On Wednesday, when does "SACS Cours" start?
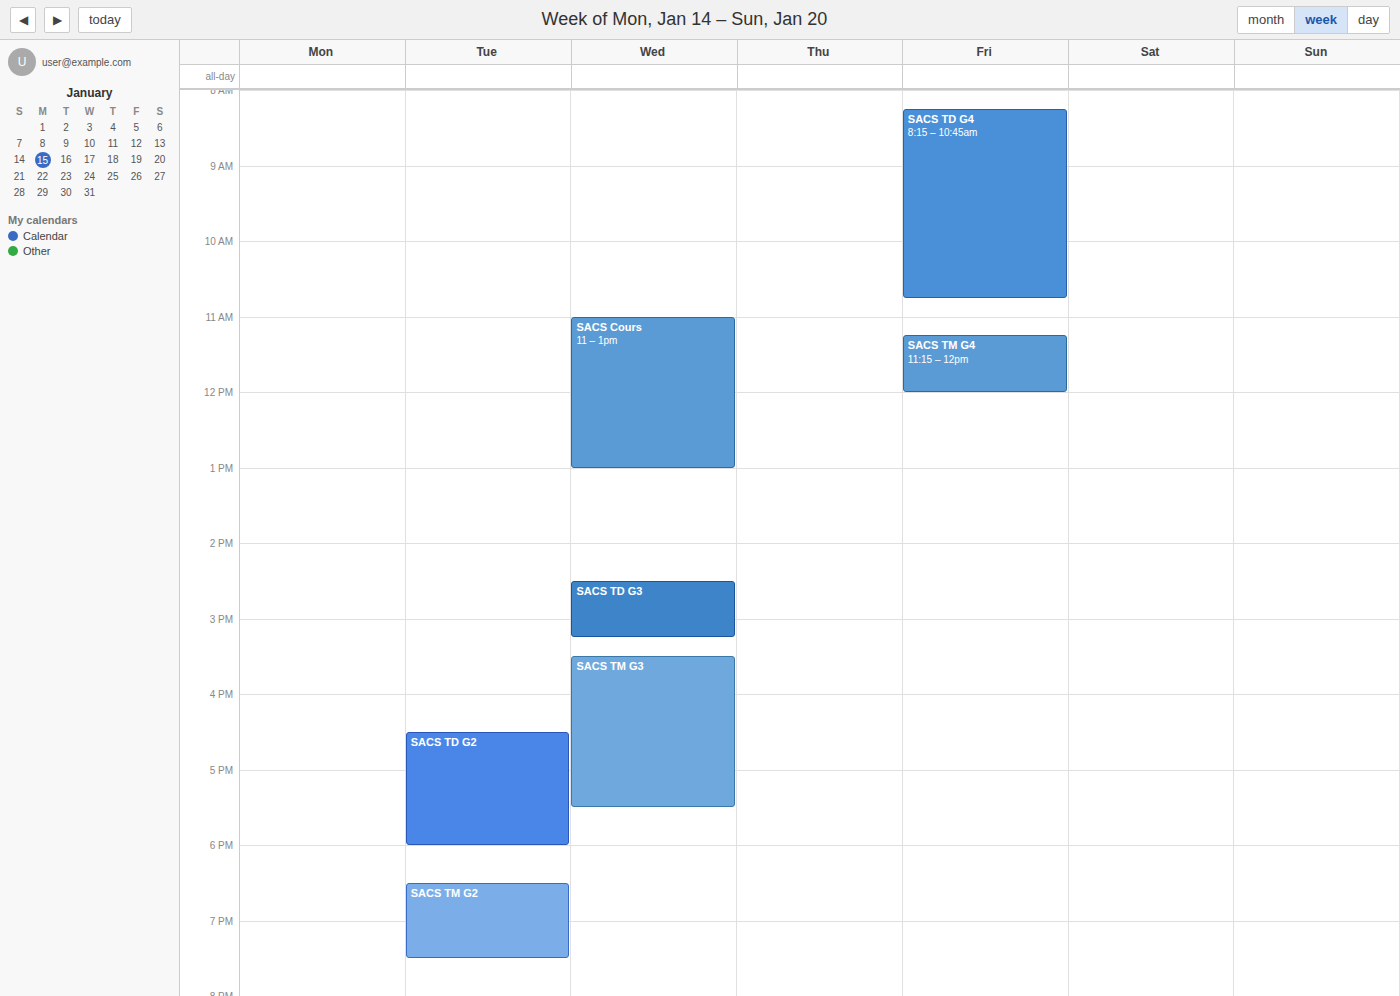
11:00 AM